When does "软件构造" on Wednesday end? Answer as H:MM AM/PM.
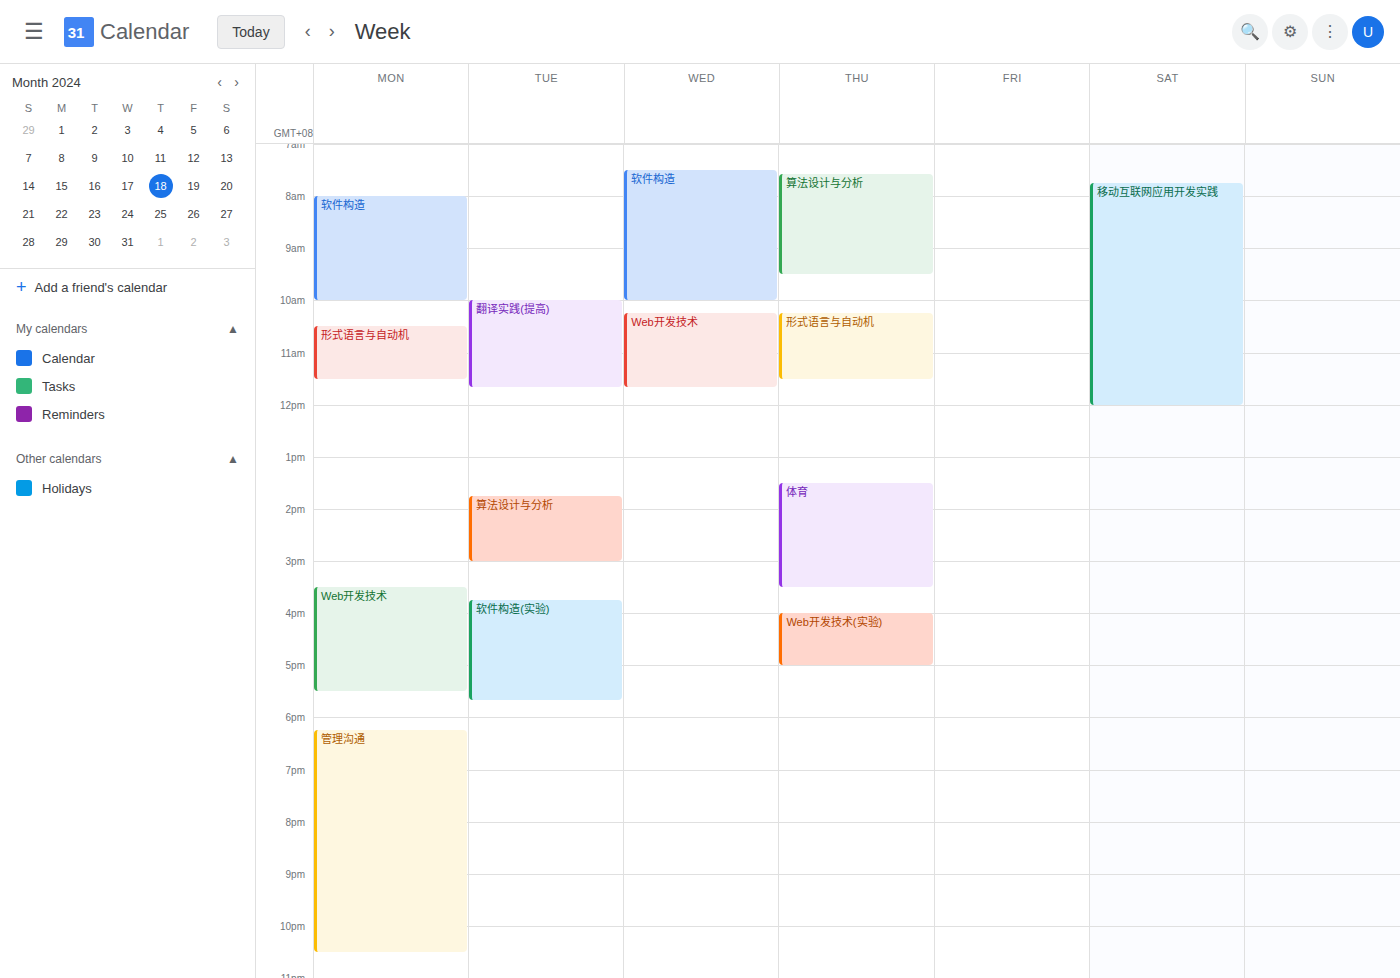
10:00 AM